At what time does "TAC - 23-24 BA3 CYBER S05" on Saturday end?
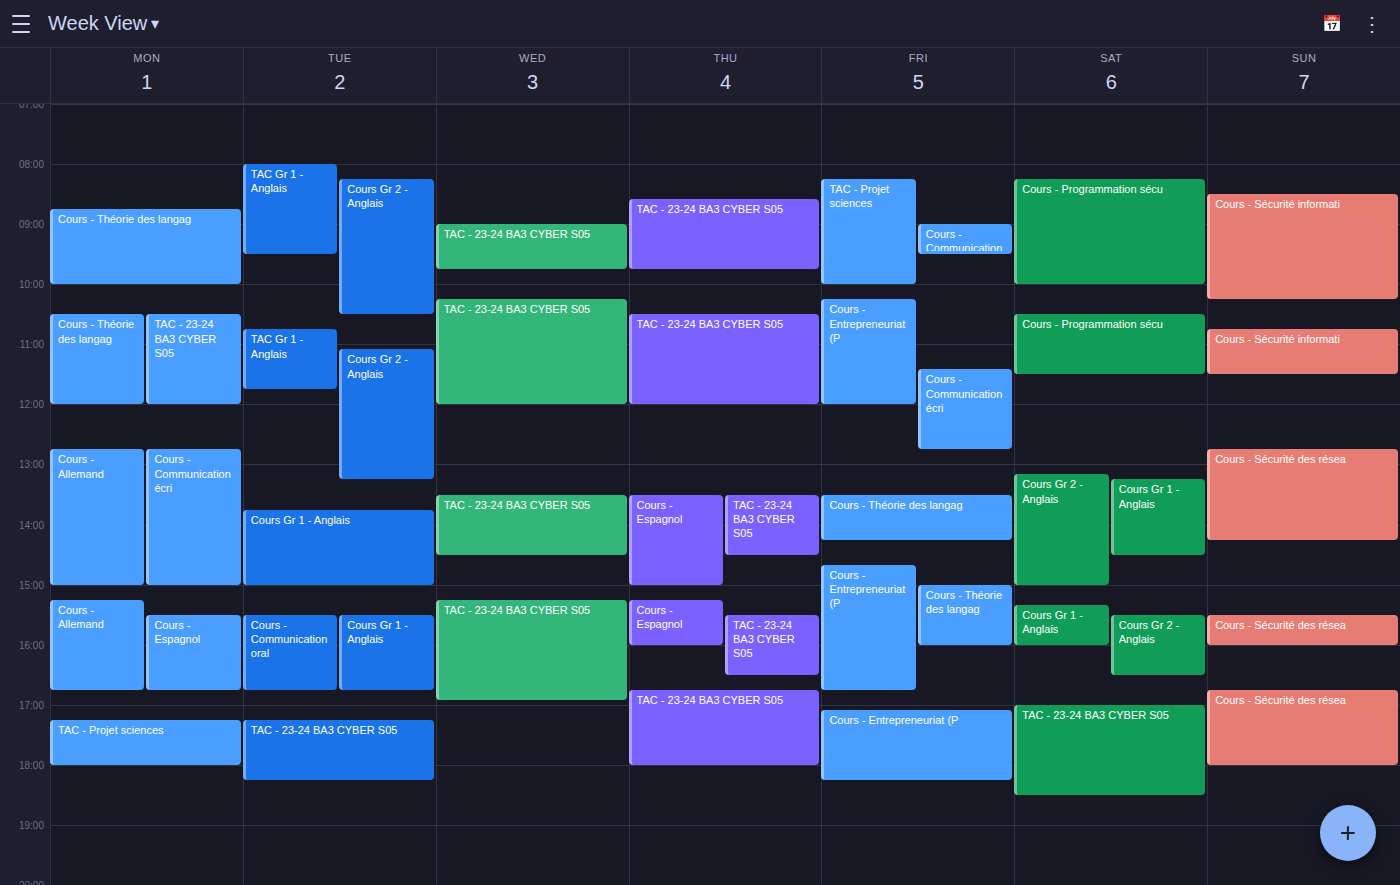
6:30 PM